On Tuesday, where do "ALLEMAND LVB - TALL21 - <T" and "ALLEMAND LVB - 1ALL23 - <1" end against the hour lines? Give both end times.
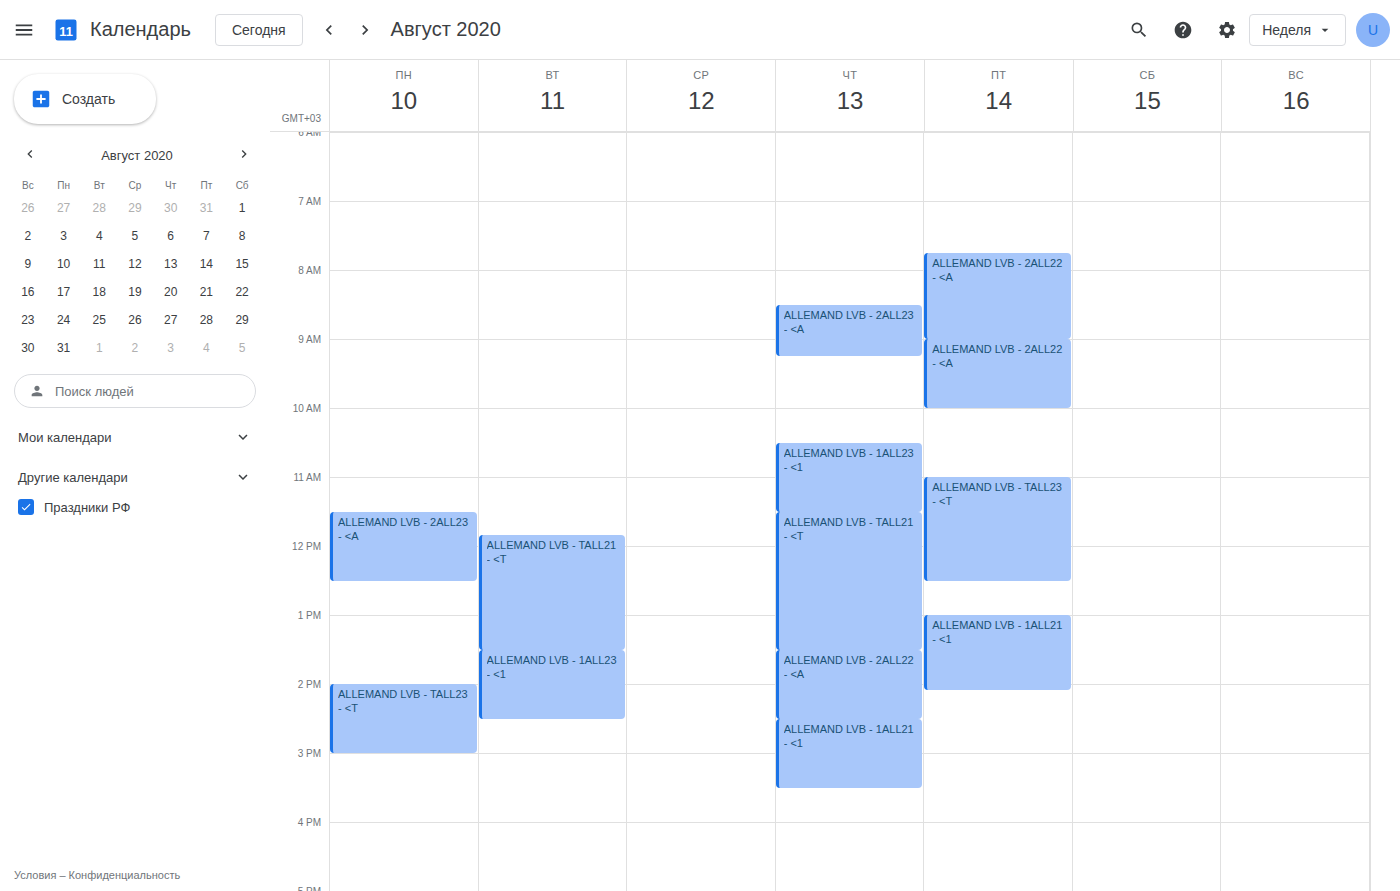
"ALLEMAND LVB - TALL21 - <T": 1:30 PM, halfway between the 1 PM and 2 PM lines. "ALLEMAND LVB - 1ALL23 - <1": 2:30 PM, halfway between the 2 PM and 3 PM lines.